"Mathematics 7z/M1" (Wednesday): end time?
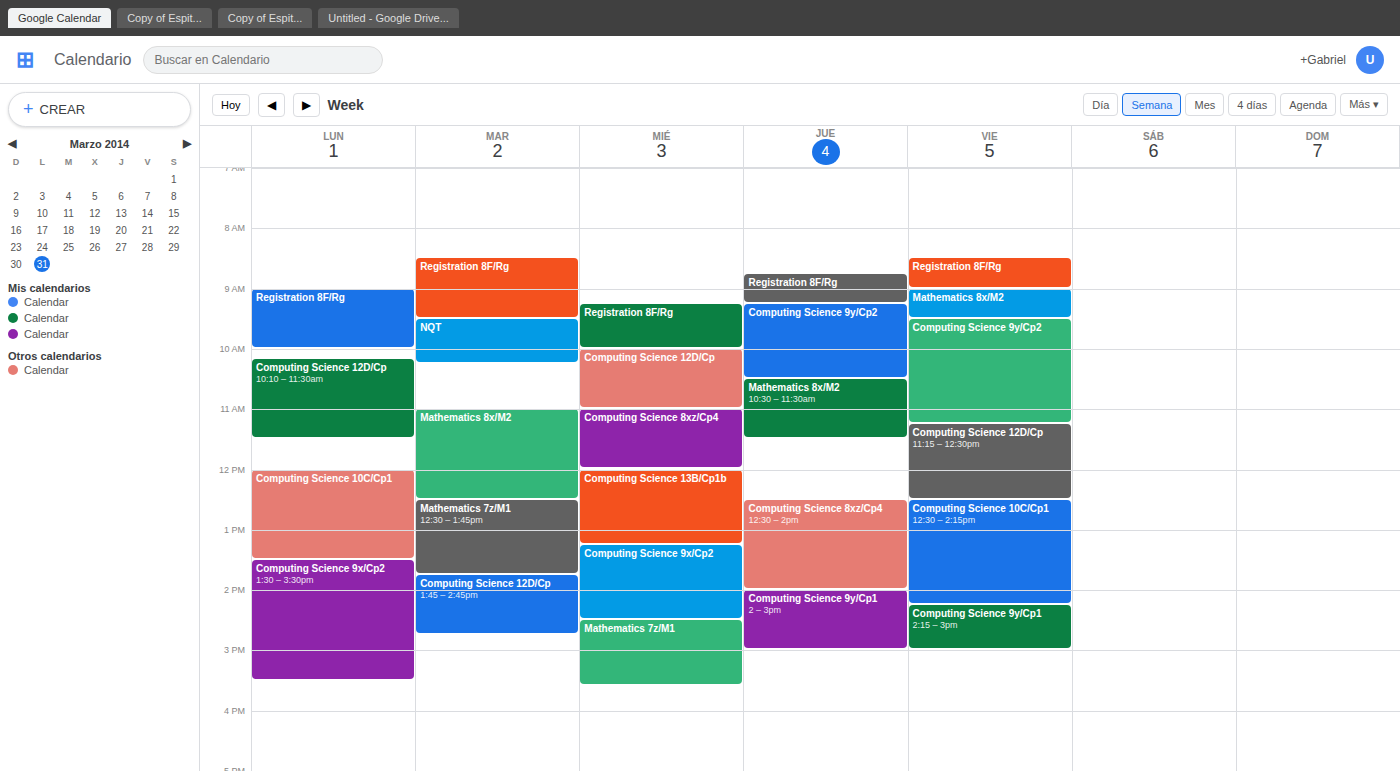
3:35 PM